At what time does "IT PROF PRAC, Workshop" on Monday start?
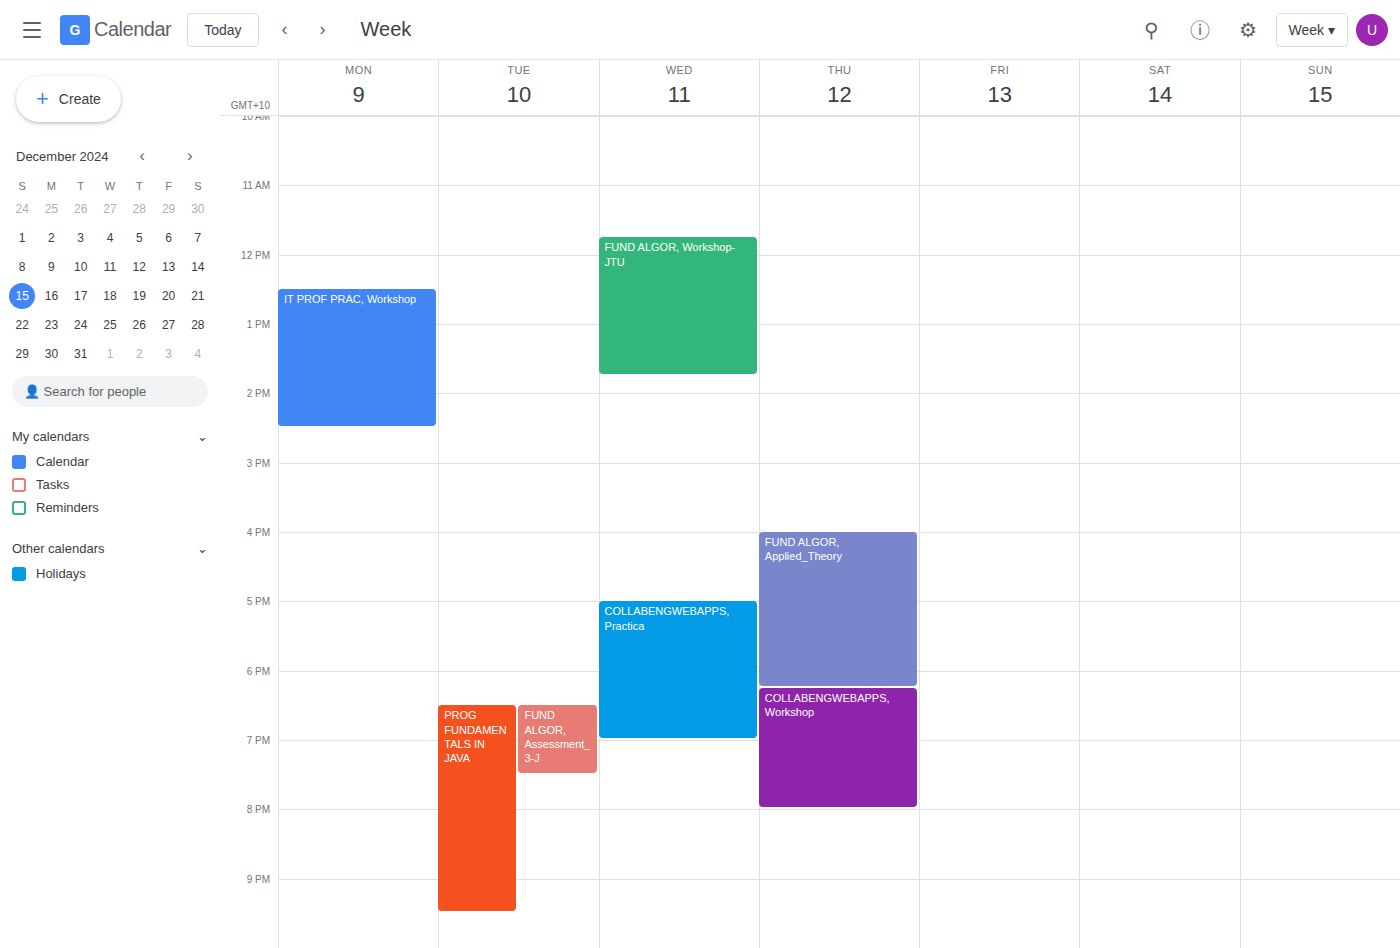
12:30 PM